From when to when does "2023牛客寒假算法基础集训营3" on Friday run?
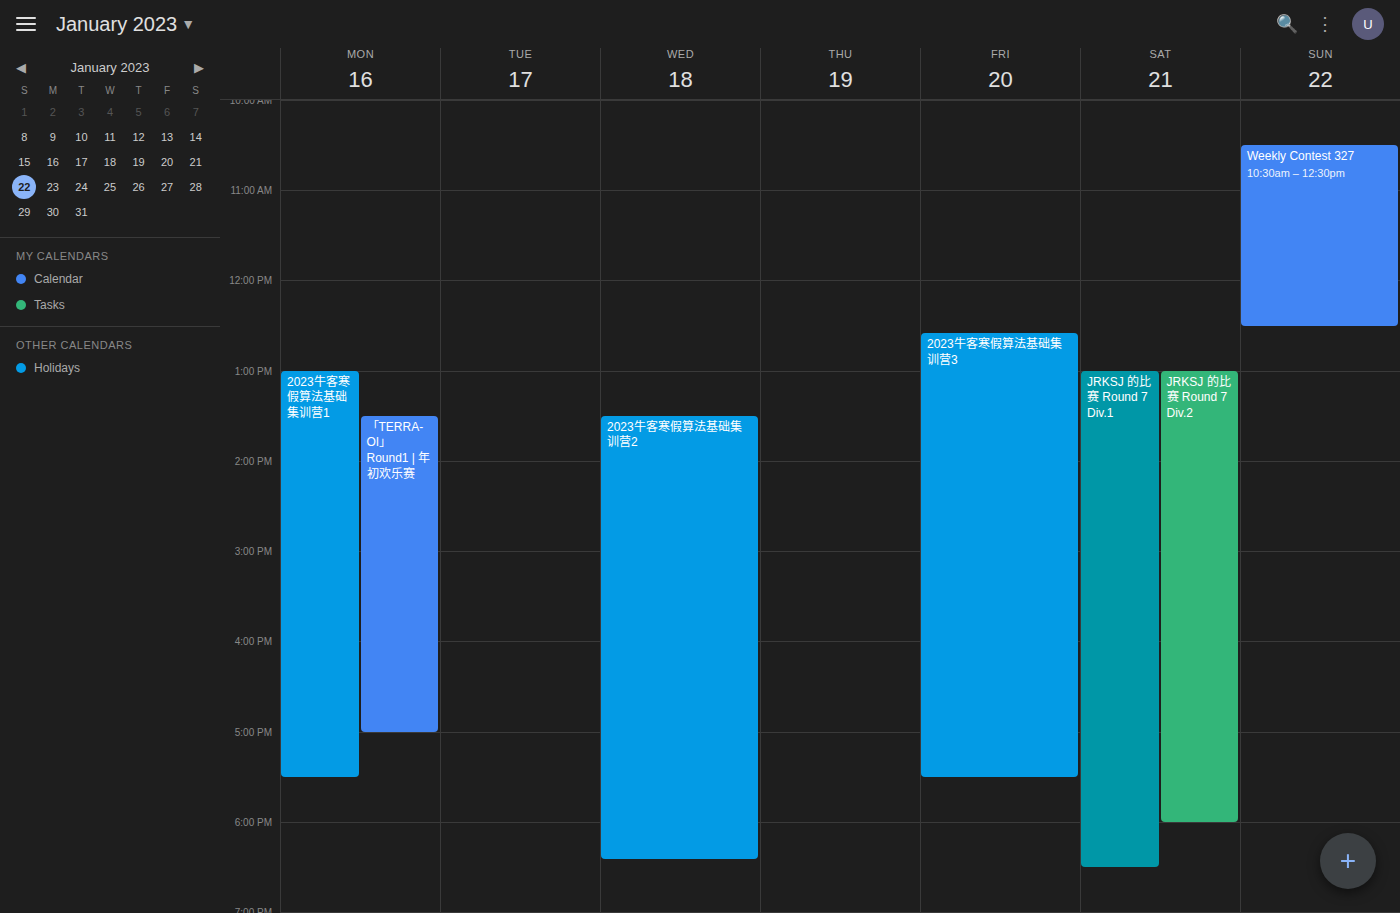
12:35 PM to 5:30 PM